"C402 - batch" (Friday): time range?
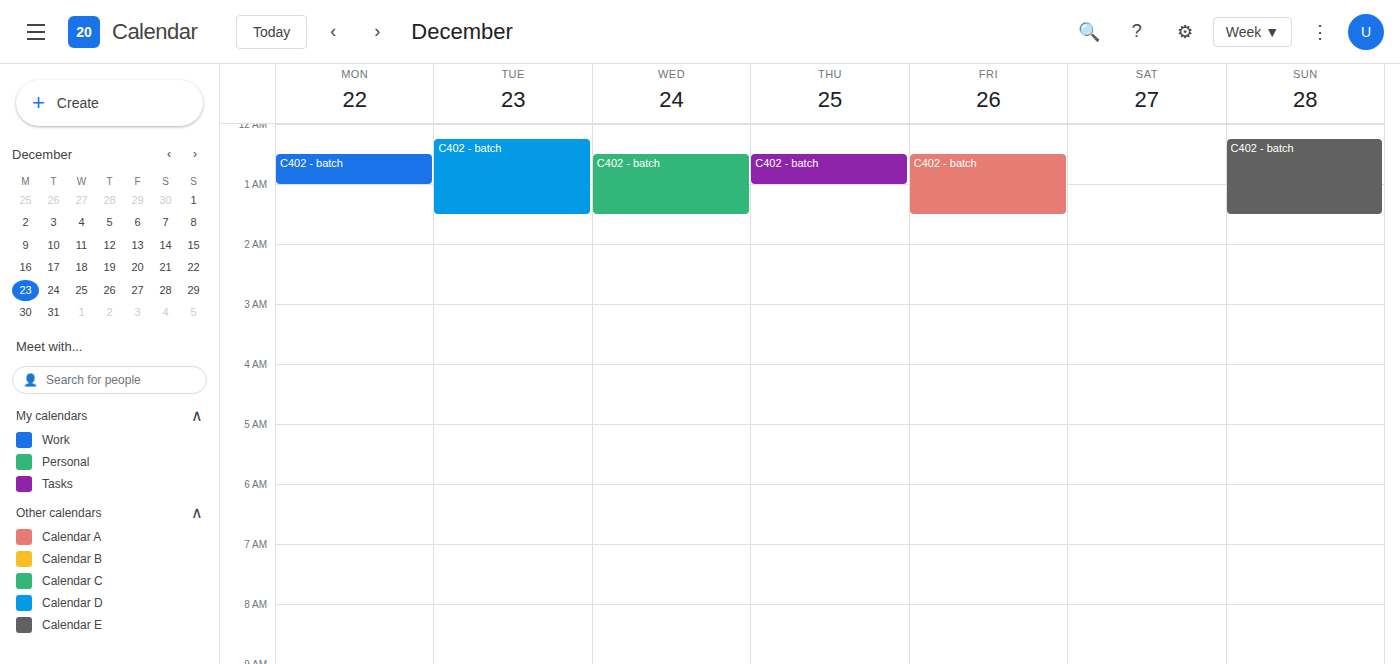
12:30 AM to 1:30 AM